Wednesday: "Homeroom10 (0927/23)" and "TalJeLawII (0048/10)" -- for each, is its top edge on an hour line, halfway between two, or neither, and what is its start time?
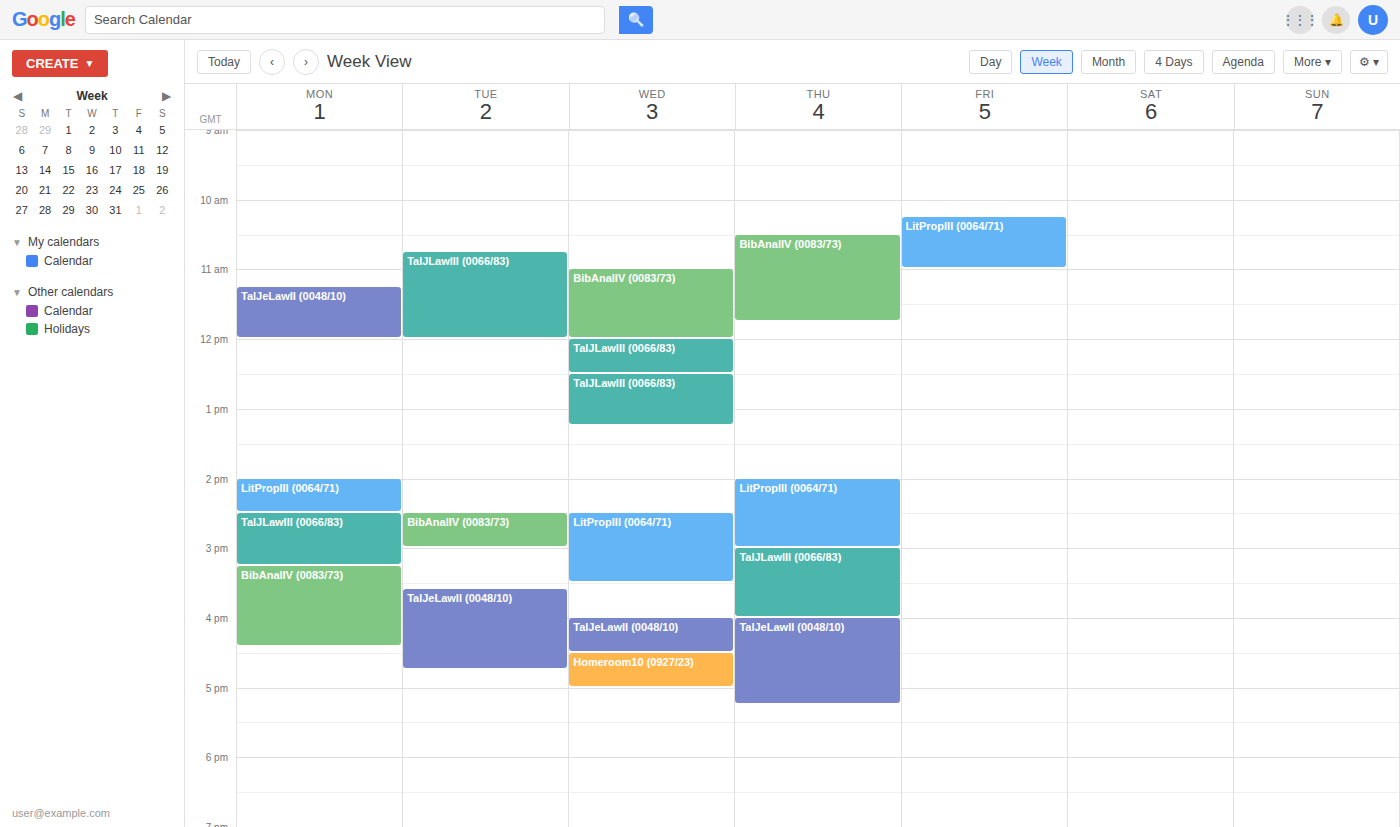
"Homeroom10 (0927/23)": 4:30 PM, halfway between the 4 PM and 5 PM lines. "TalJeLawII (0048/10)": 4:00 PM, exactly on the 4 PM line.